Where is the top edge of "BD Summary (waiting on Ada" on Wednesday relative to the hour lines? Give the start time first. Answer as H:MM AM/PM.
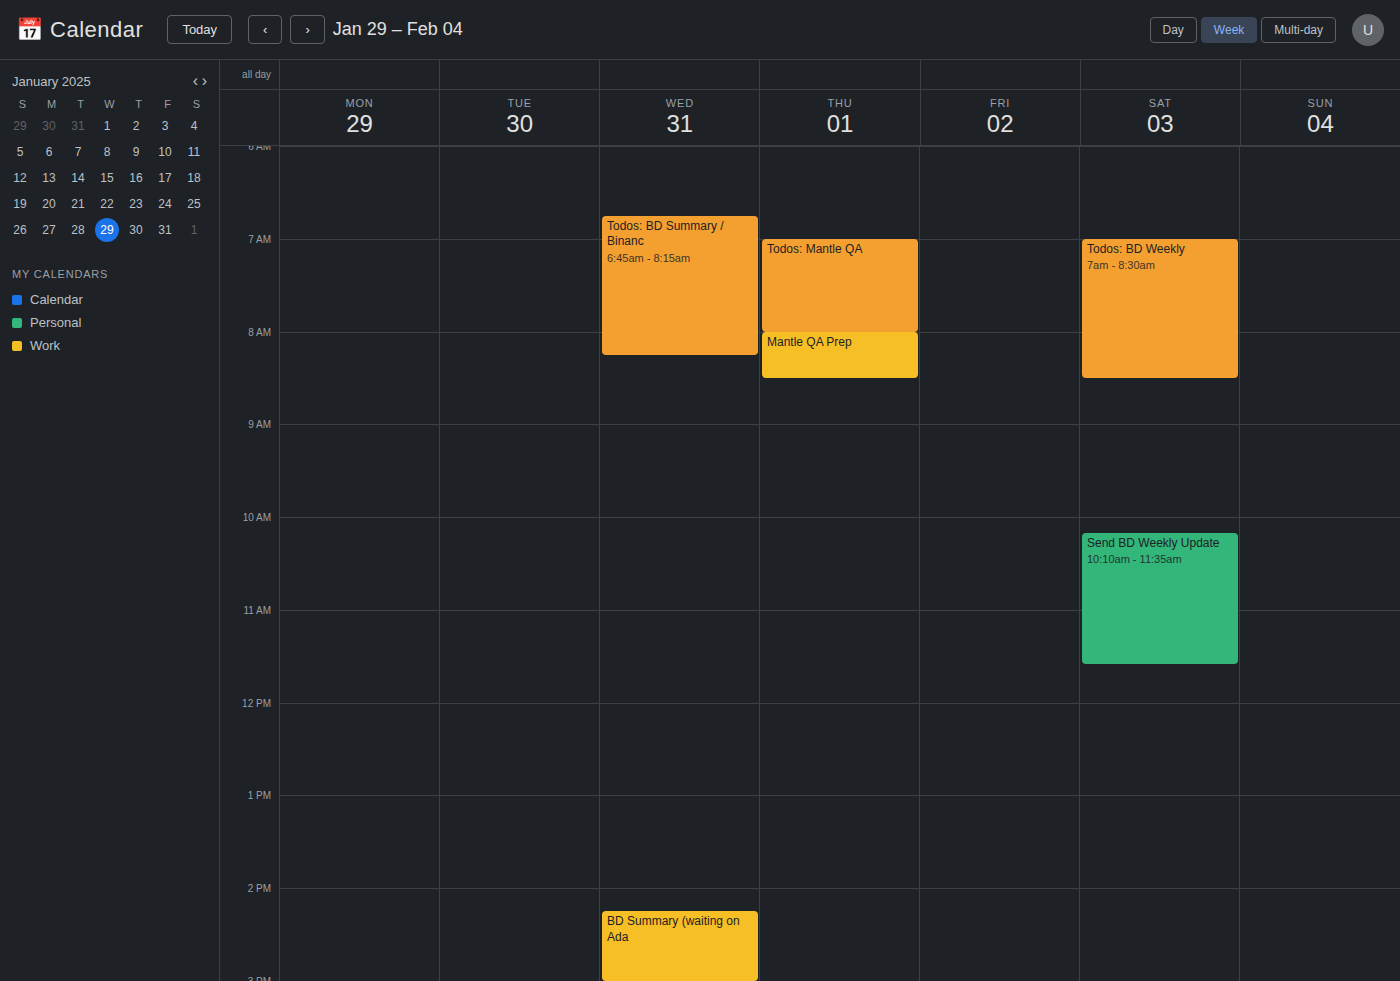
2:15 PM -- neither: a quarter of the way from the 2 PM line to the 3 PM line.